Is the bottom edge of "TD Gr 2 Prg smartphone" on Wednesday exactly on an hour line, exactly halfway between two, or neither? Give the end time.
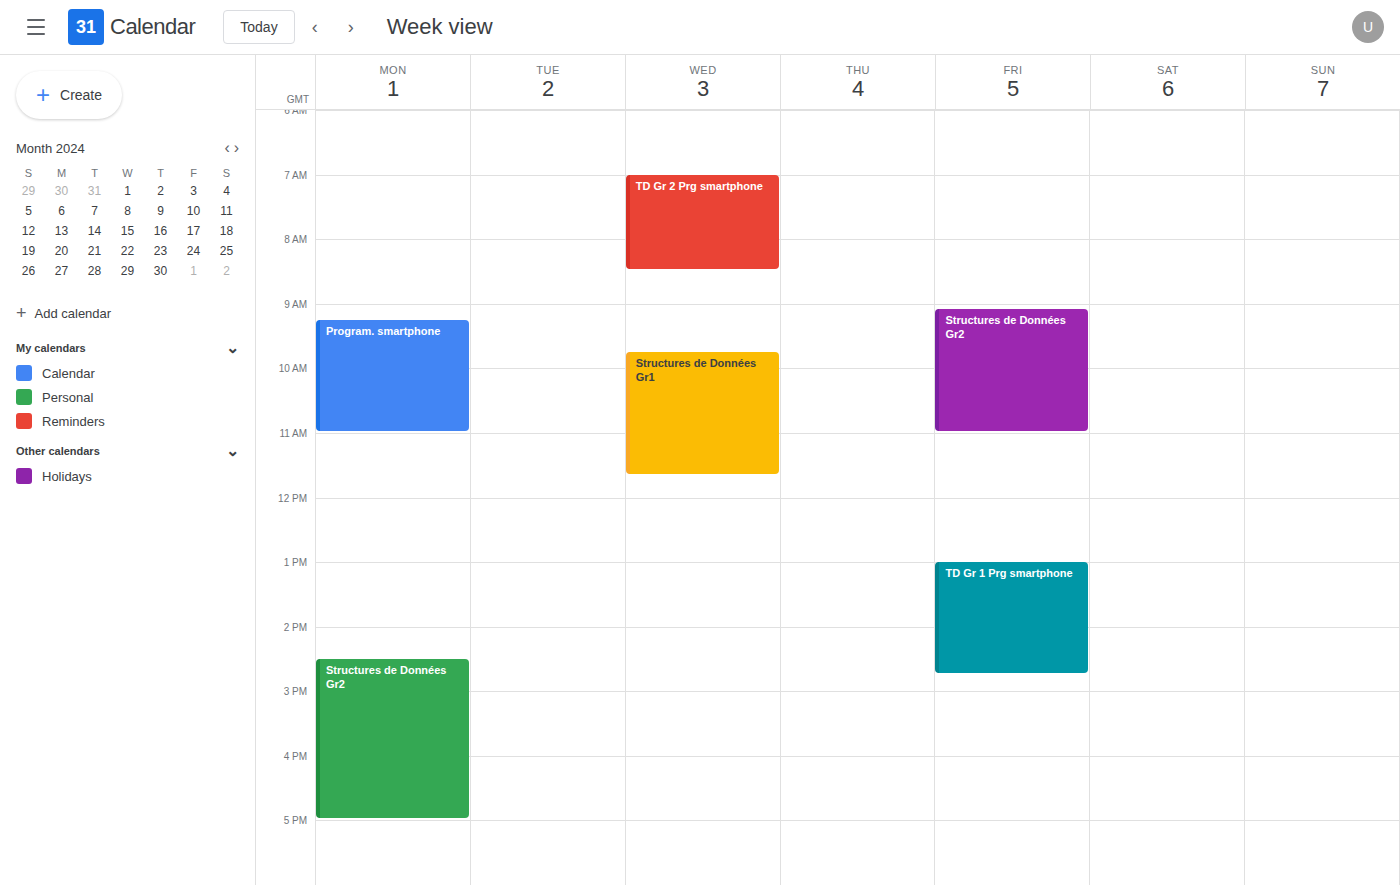
08:30 -- halfway between the 08:00 and 09:00 lines.